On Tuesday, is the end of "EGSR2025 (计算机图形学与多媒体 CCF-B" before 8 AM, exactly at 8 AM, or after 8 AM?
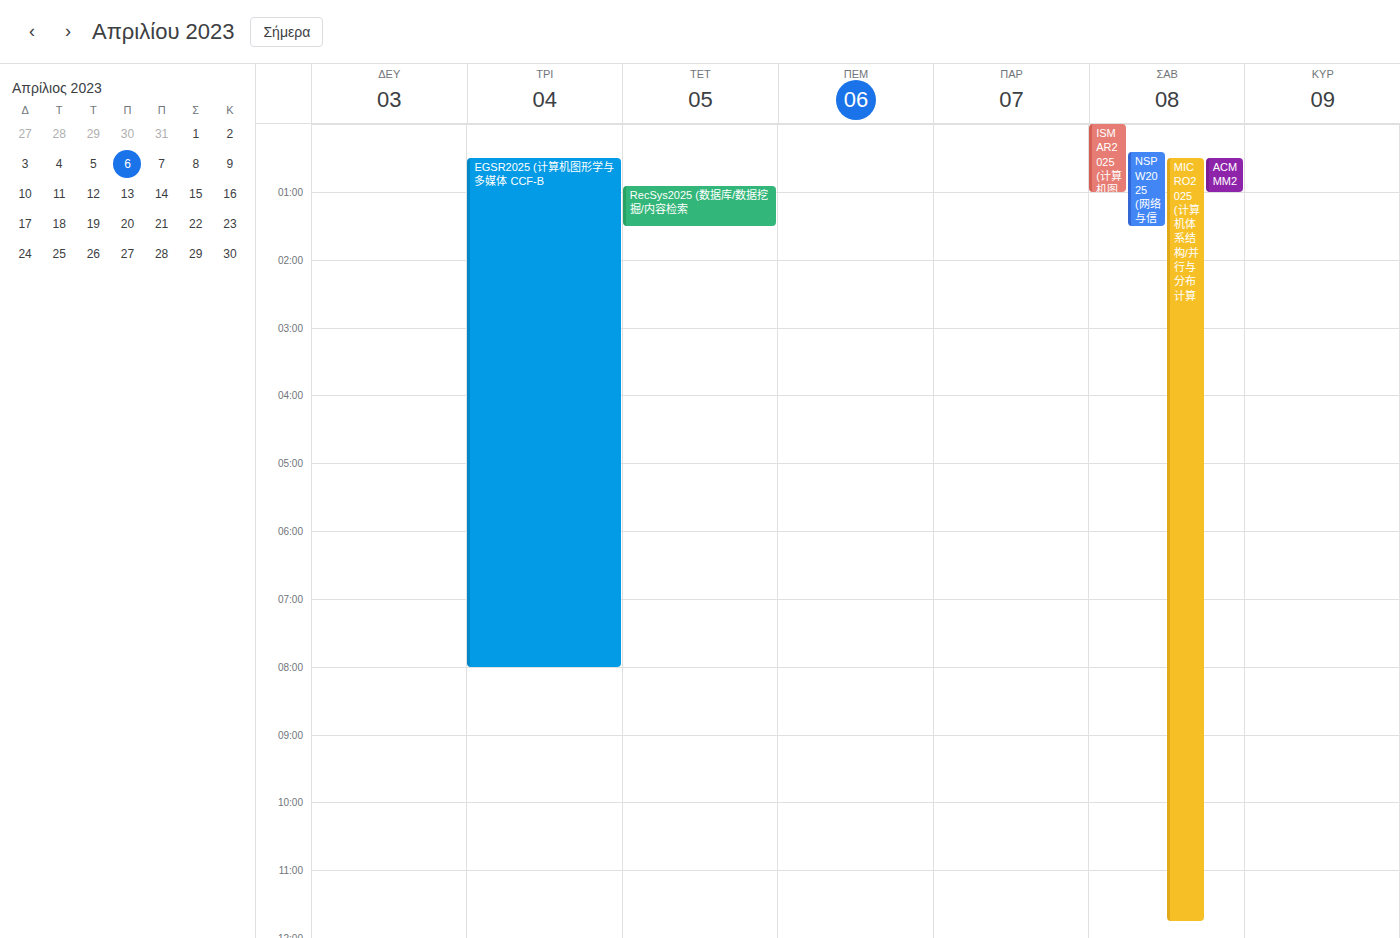
8:00 AM -- exactly at 8 AM, on the 8 AM line.